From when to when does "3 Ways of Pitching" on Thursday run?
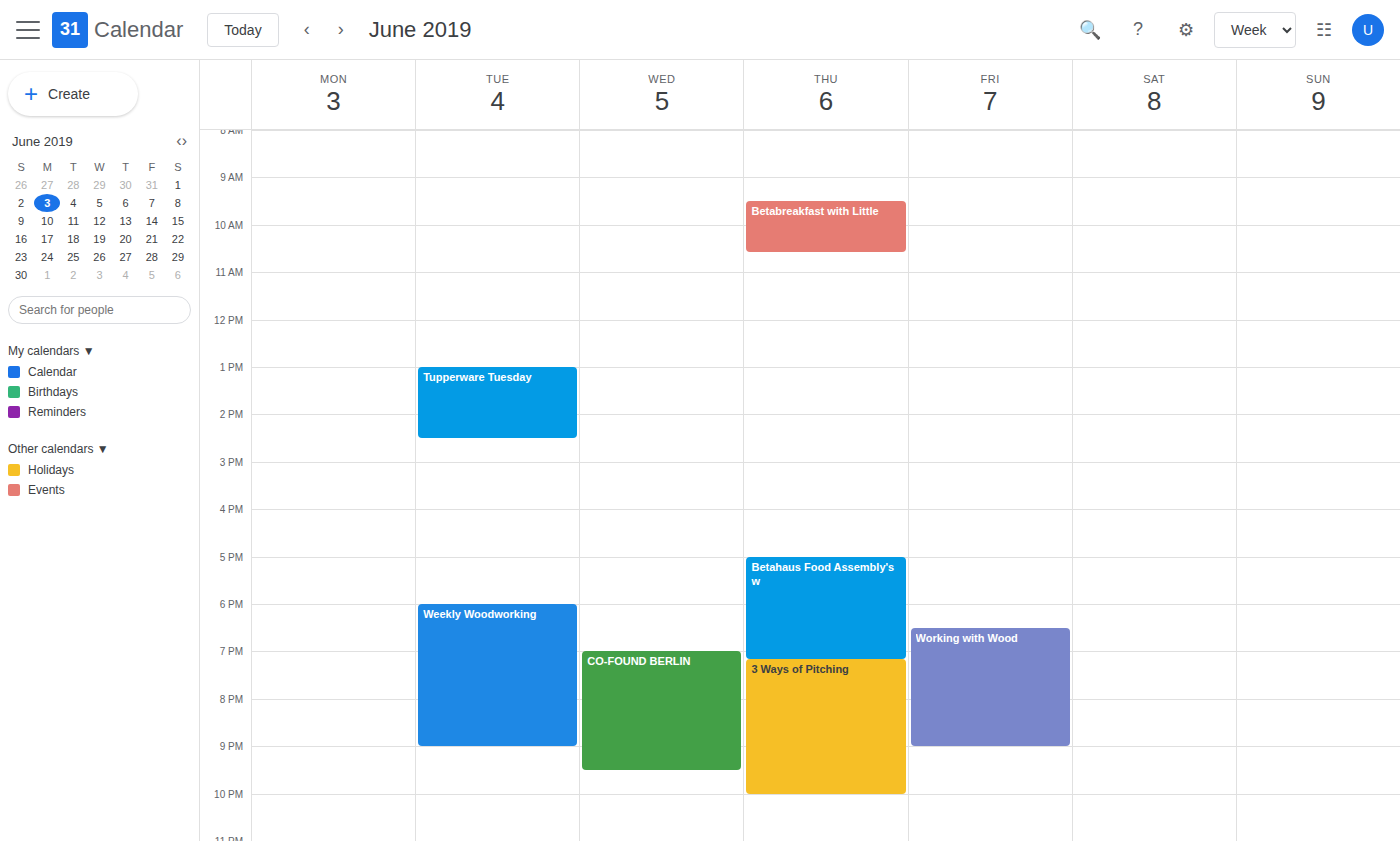
7:10 PM to 10:00 PM